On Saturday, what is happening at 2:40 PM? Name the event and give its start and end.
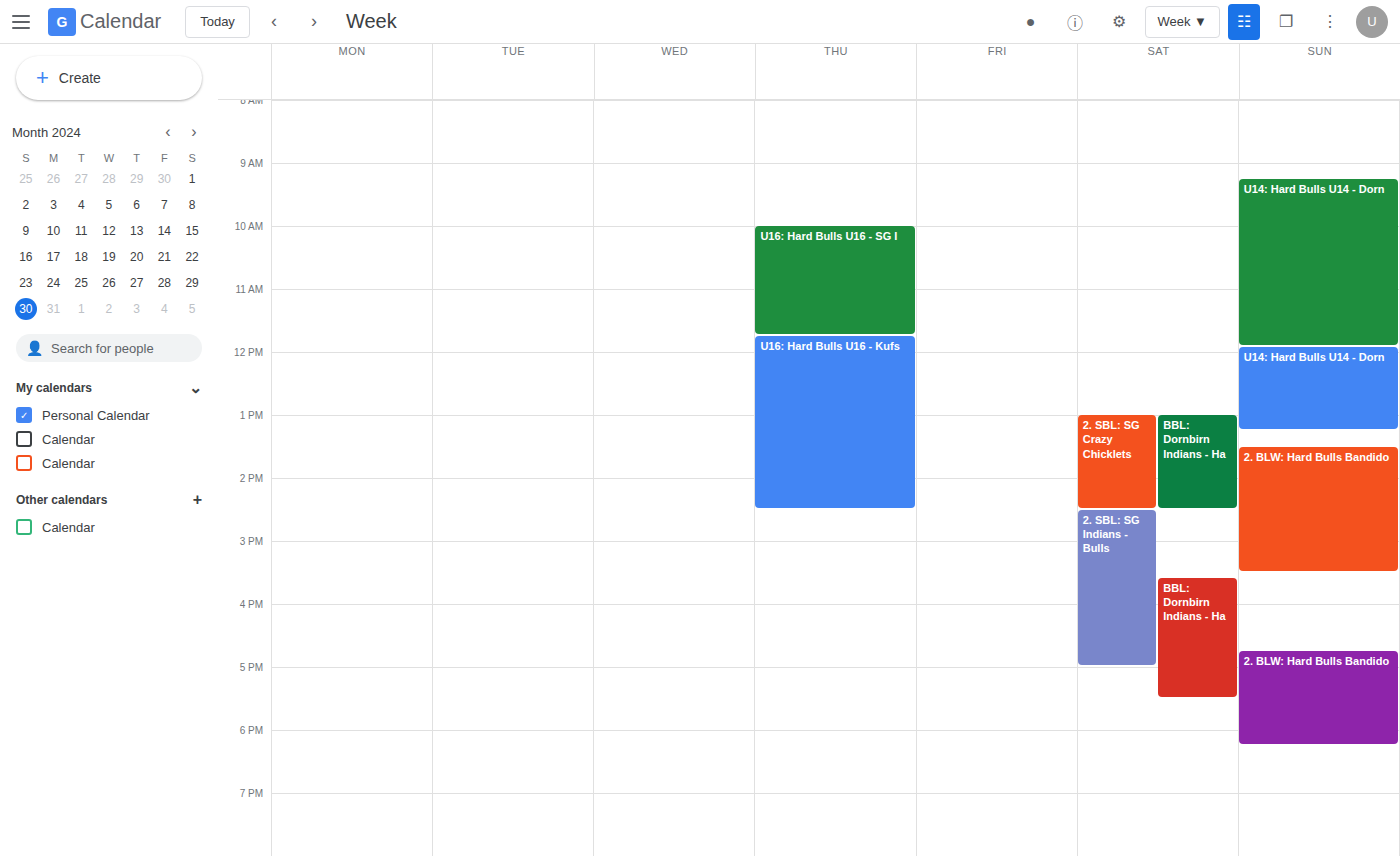
"2. SBL: SG Indians - Bulls", 2:30 PM to 5:00 PM